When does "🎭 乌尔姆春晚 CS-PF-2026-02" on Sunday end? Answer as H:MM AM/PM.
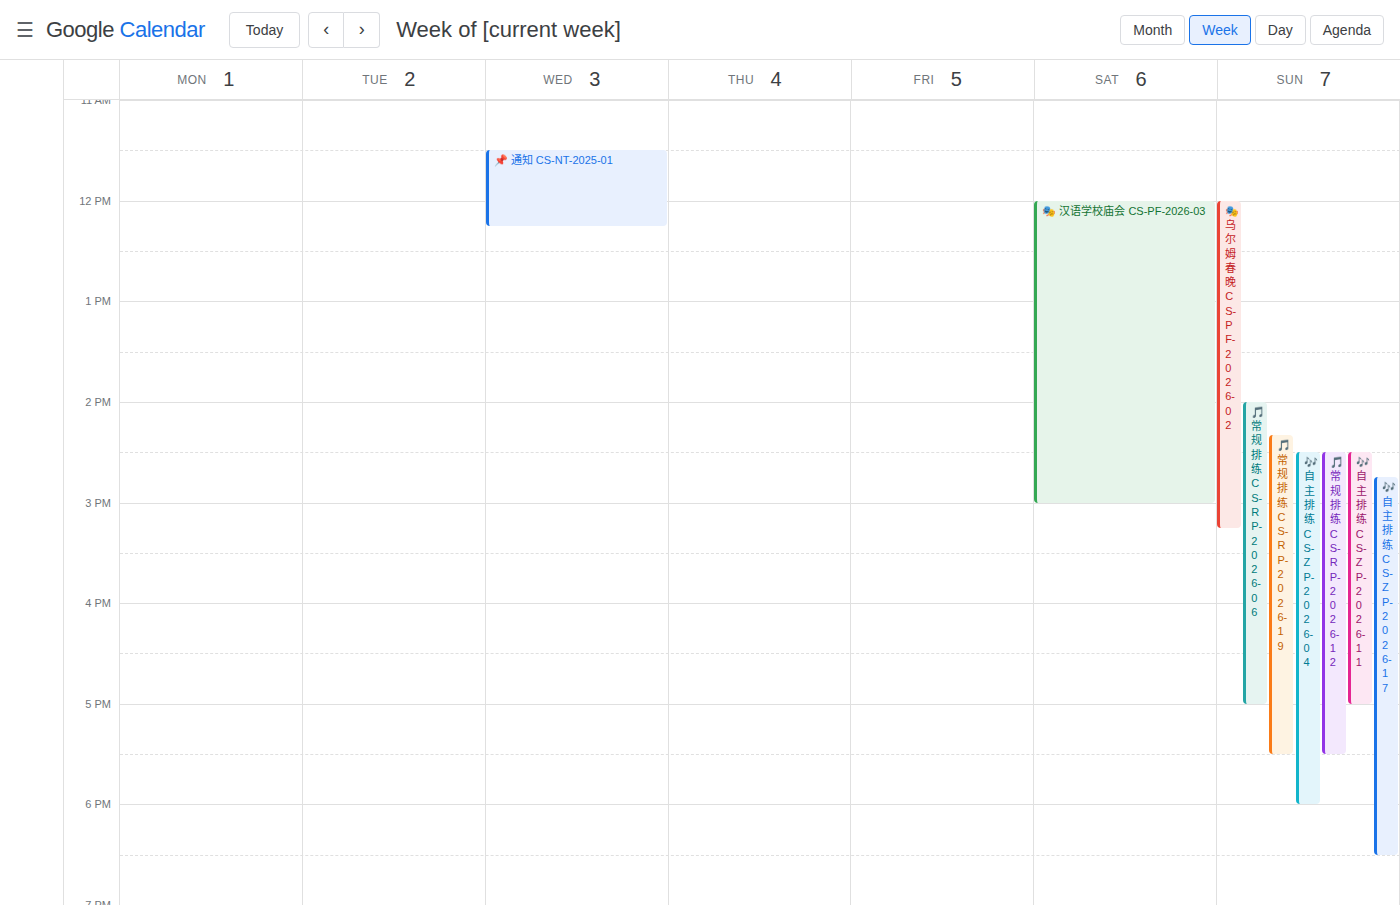
3:15 PM